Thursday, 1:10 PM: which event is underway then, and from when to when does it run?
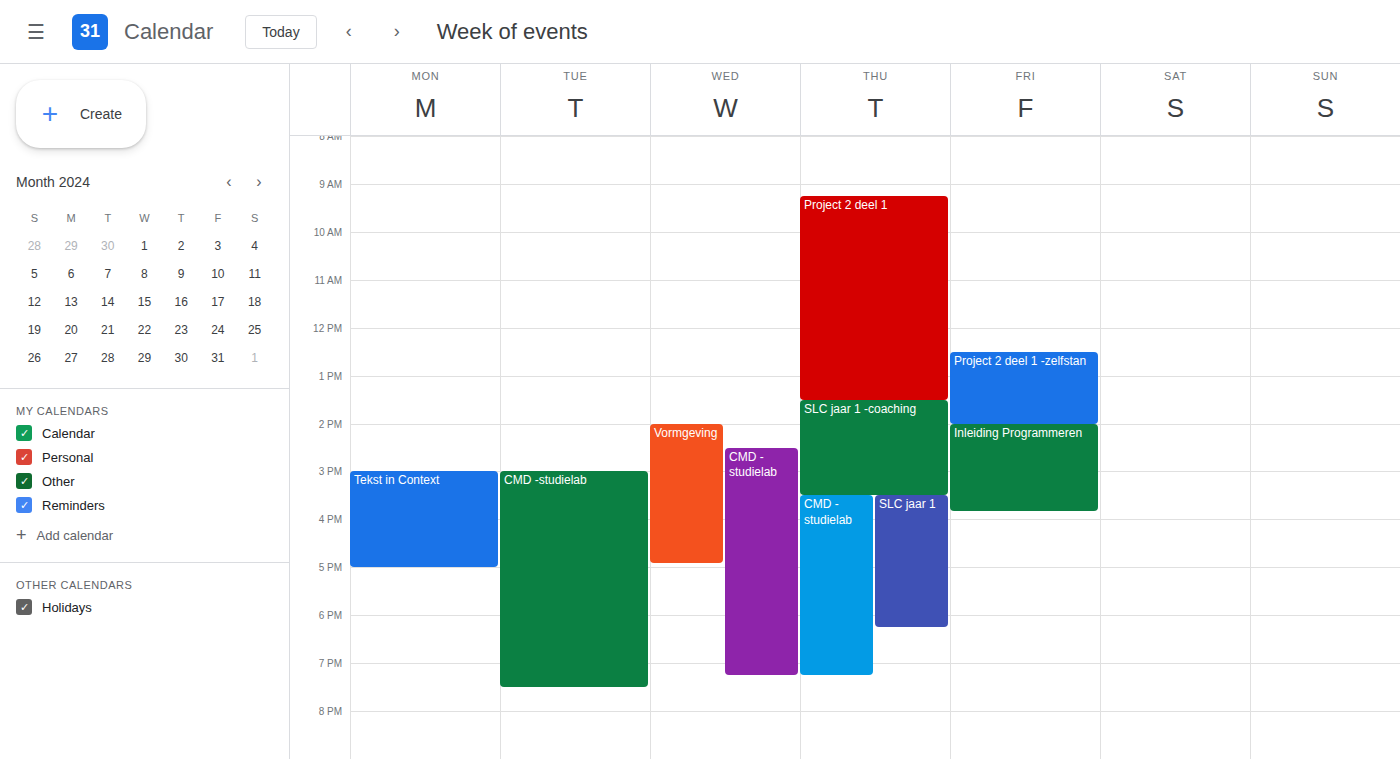
"Project 2 deel 1", 9:15 AM to 1:30 PM